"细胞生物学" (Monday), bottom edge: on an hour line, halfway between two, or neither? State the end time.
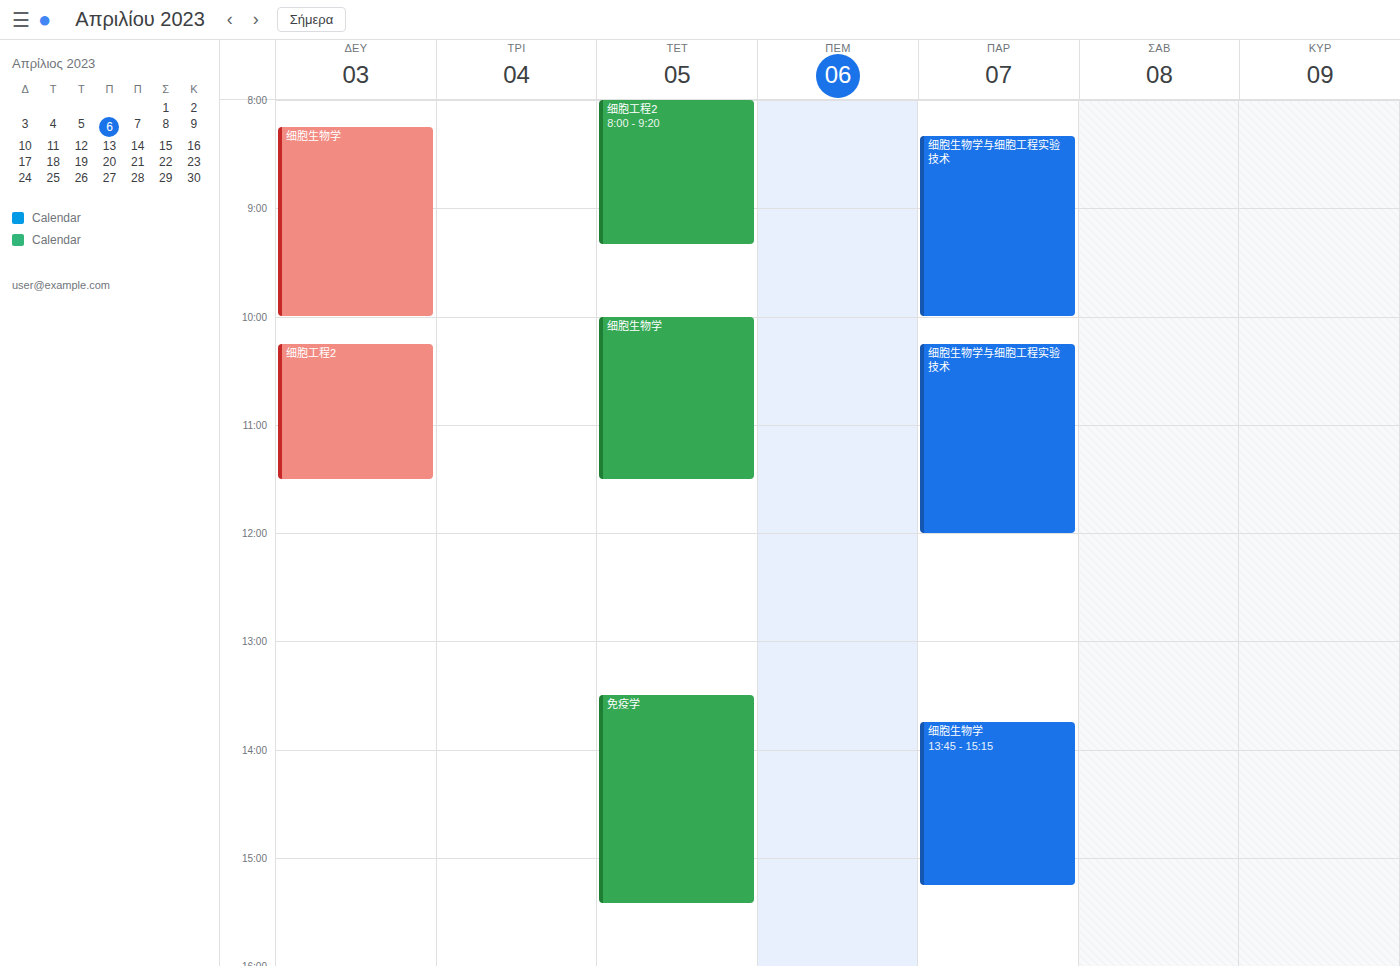
10:00 AM -- exactly on the 10 AM line.